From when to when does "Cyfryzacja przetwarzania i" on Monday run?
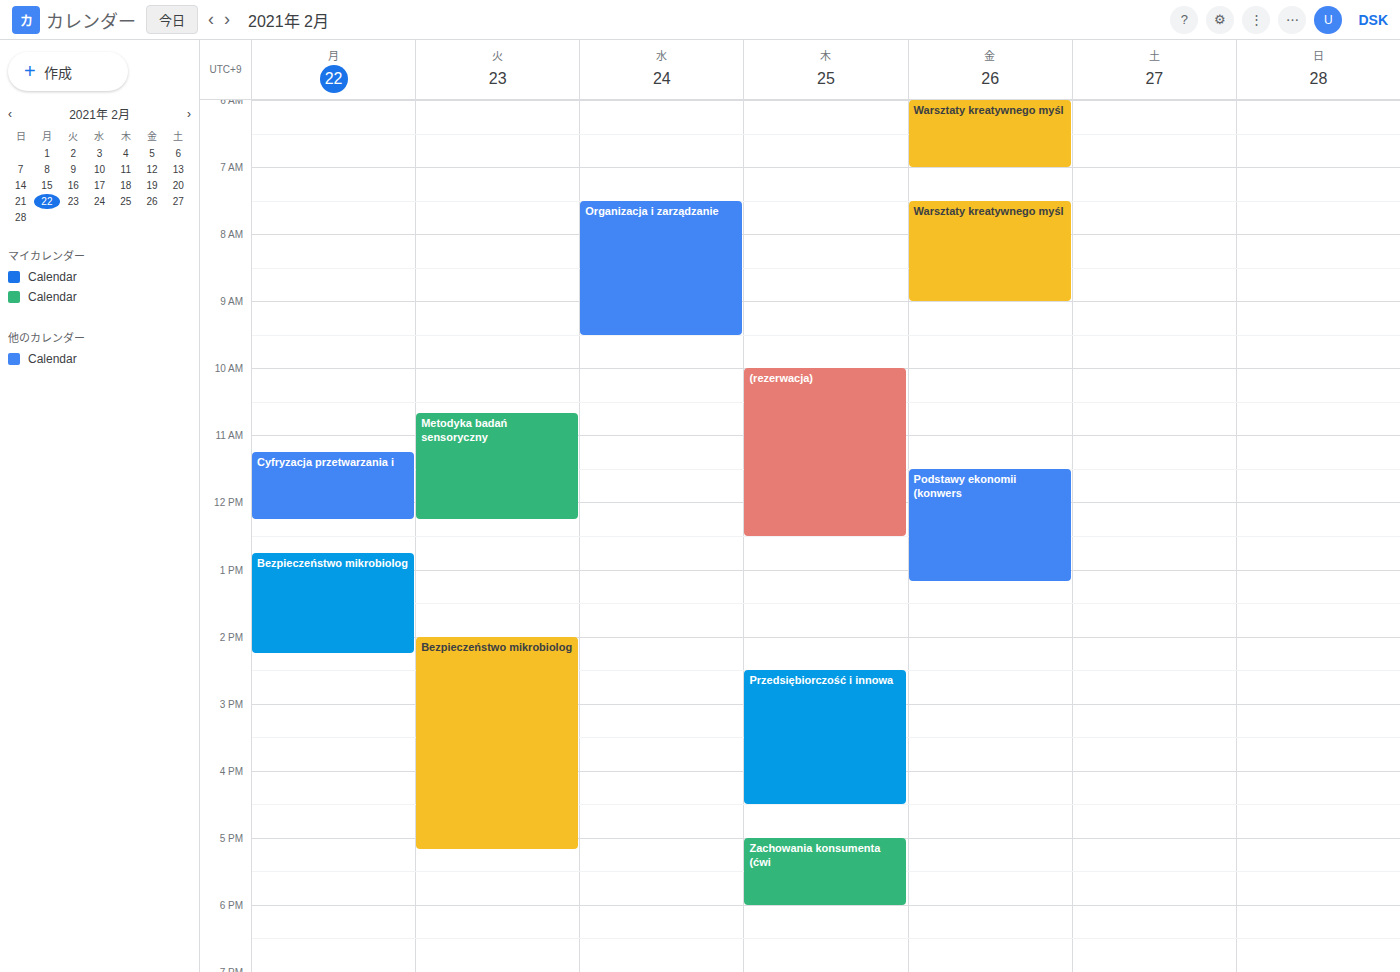
11:15 AM to 12:15 PM